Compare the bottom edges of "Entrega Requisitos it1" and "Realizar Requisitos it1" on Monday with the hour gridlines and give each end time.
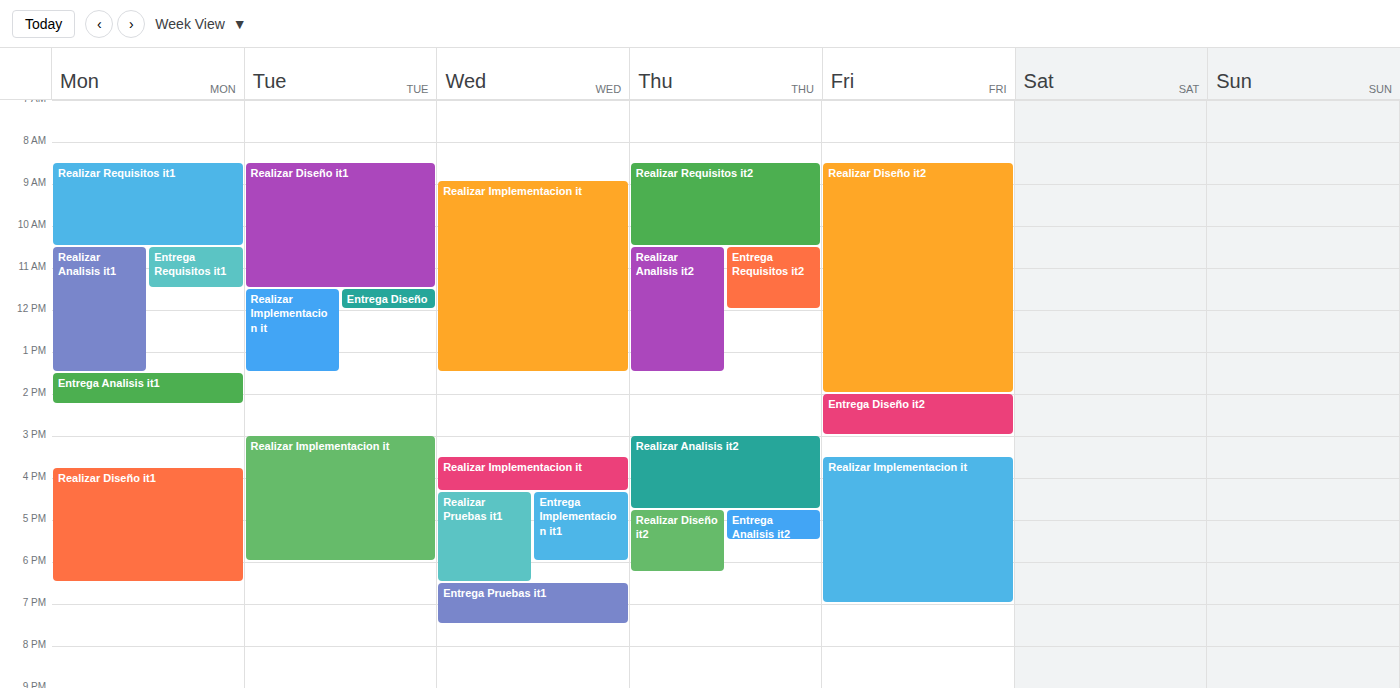
"Entrega Requisitos it1": 11:30 AM, halfway between the 11 AM and 12 PM lines. "Realizar Requisitos it1": 10:30 AM, halfway between the 10 AM and 11 AM lines.